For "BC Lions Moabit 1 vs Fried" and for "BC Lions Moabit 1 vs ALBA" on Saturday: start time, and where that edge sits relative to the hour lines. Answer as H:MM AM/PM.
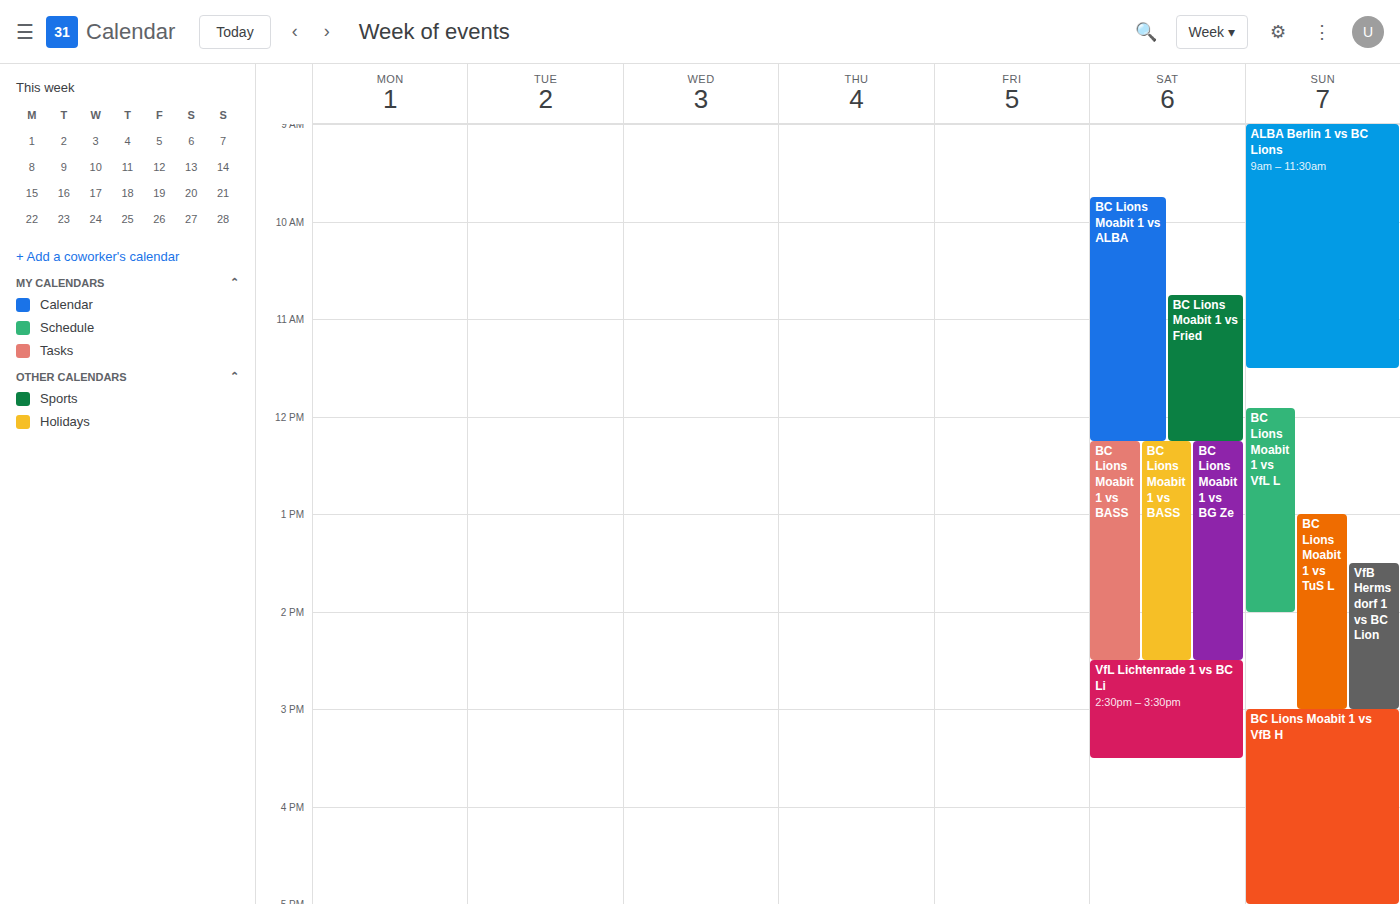
"BC Lions Moabit 1 vs Fried": 10:45 AM, neither: three quarters of the way from the 10 AM line to the 11 AM line. "BC Lions Moabit 1 vs ALBA": 9:45 AM, neither: three quarters of the way from the 9 AM line to the 10 AM line.